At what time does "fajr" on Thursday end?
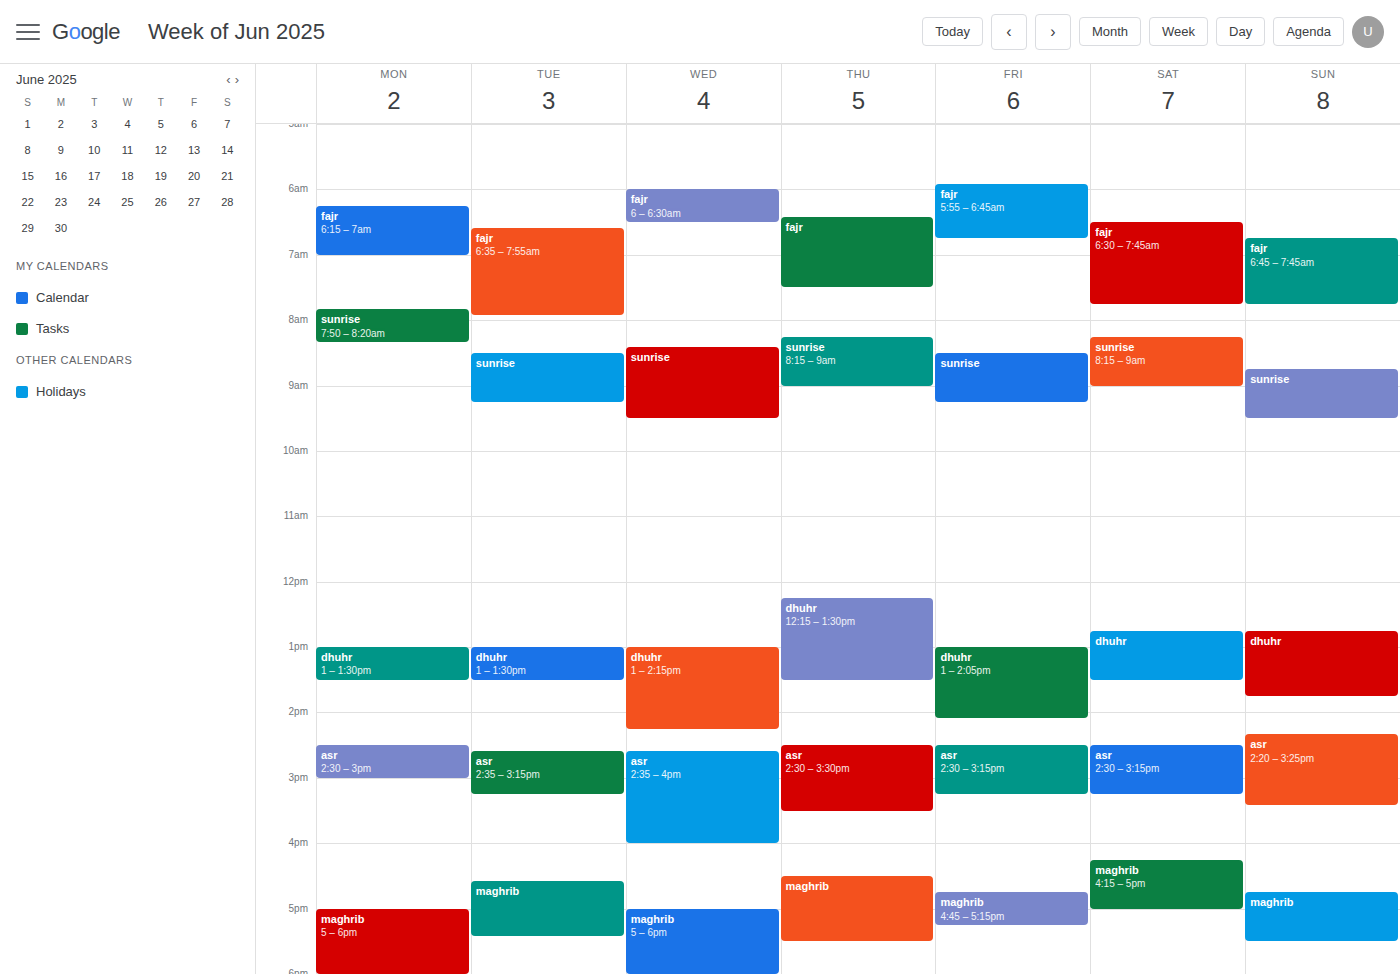
7:30 AM